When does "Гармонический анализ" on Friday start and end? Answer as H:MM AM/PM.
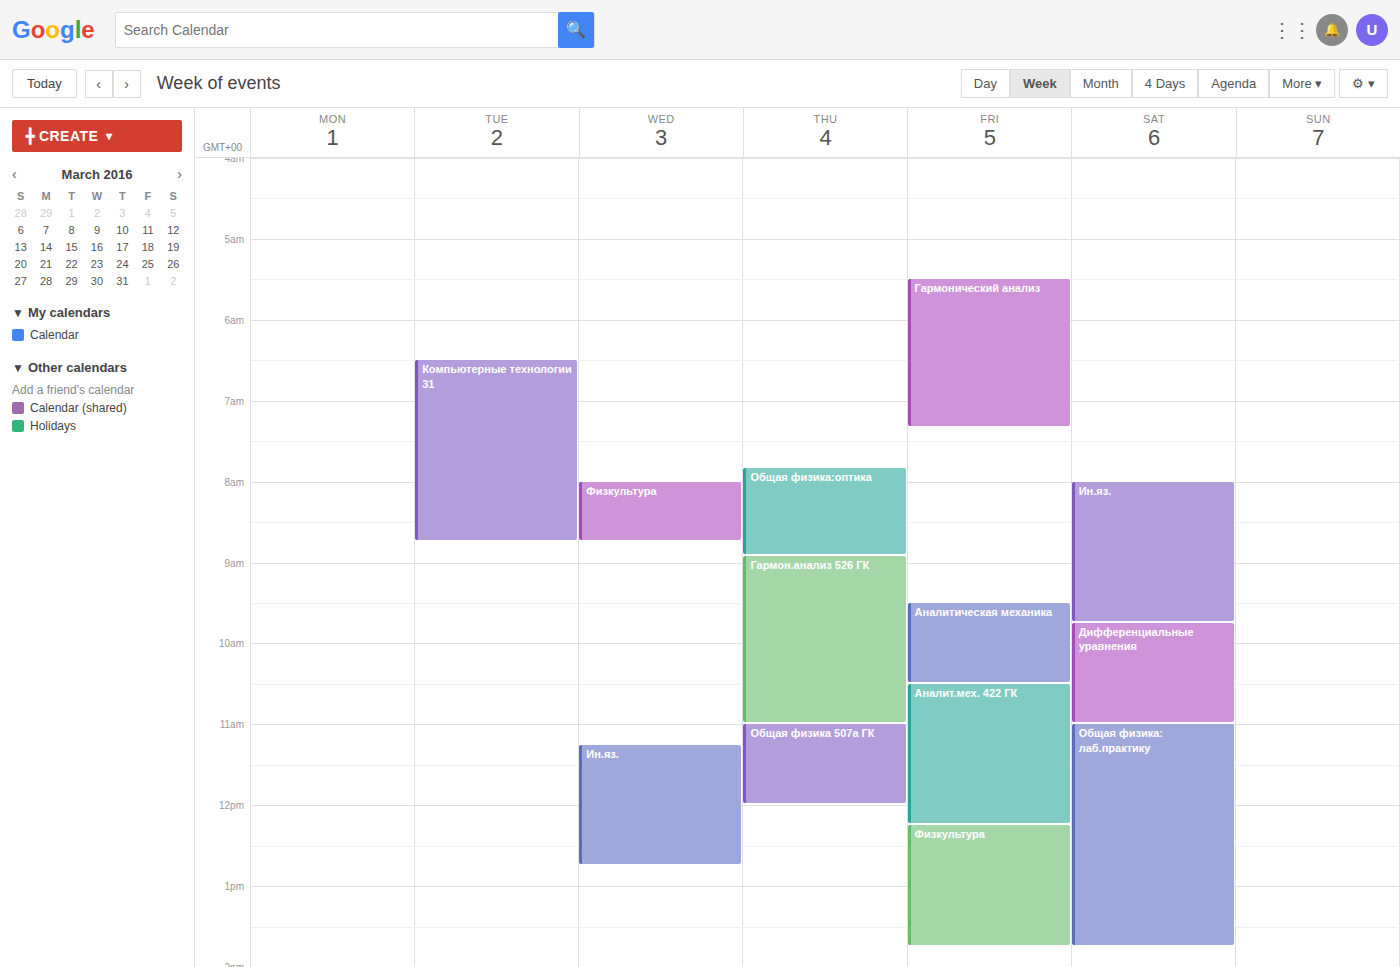
5:30 AM to 7:20 AM